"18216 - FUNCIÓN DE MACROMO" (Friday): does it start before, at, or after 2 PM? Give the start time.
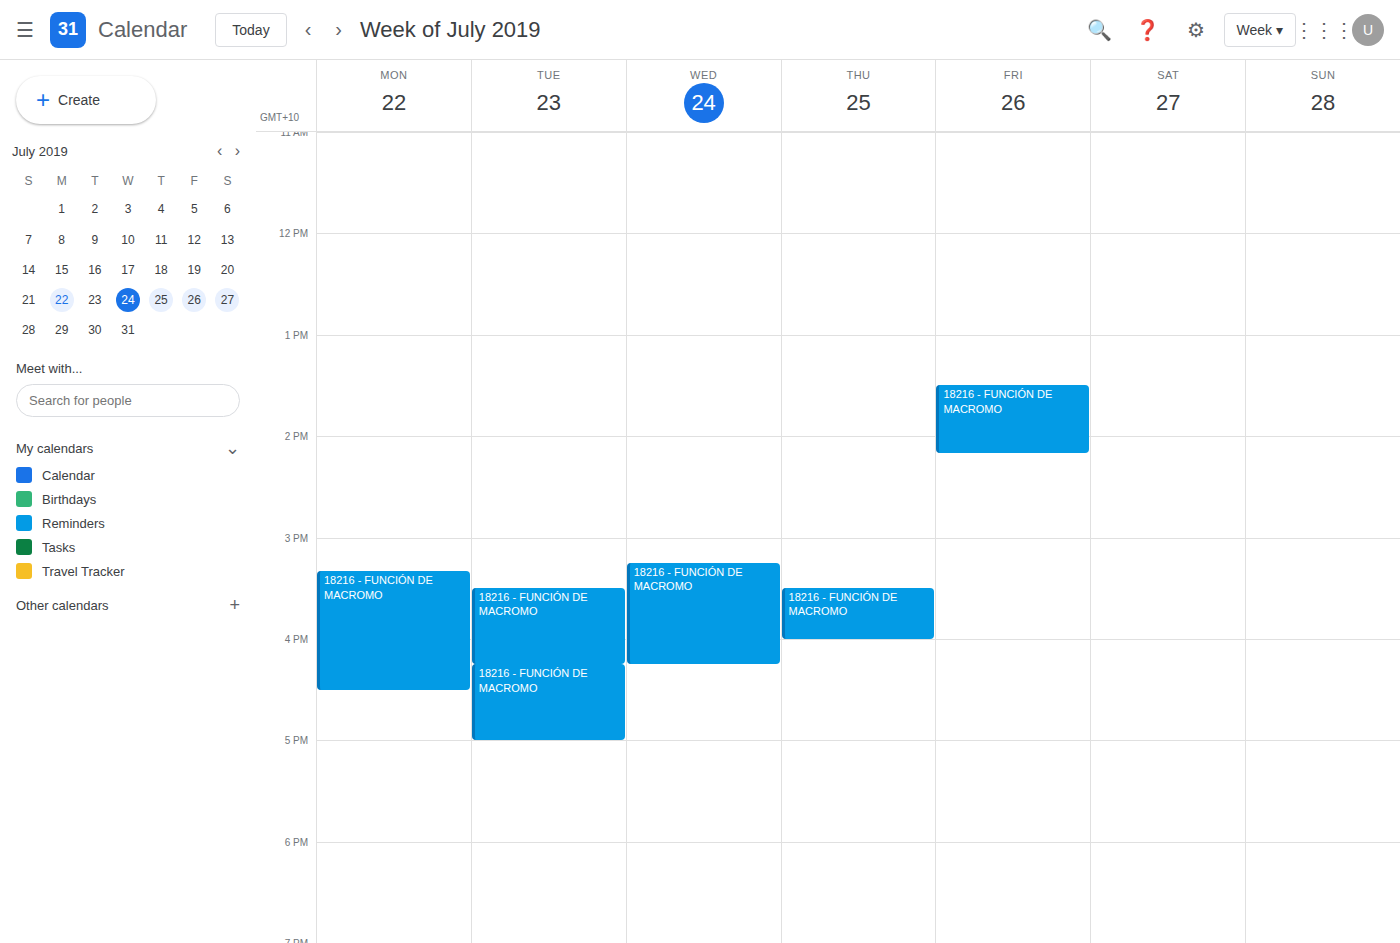
1:30 PM -- before 2 PM, 30 minutes above the 2 PM line.